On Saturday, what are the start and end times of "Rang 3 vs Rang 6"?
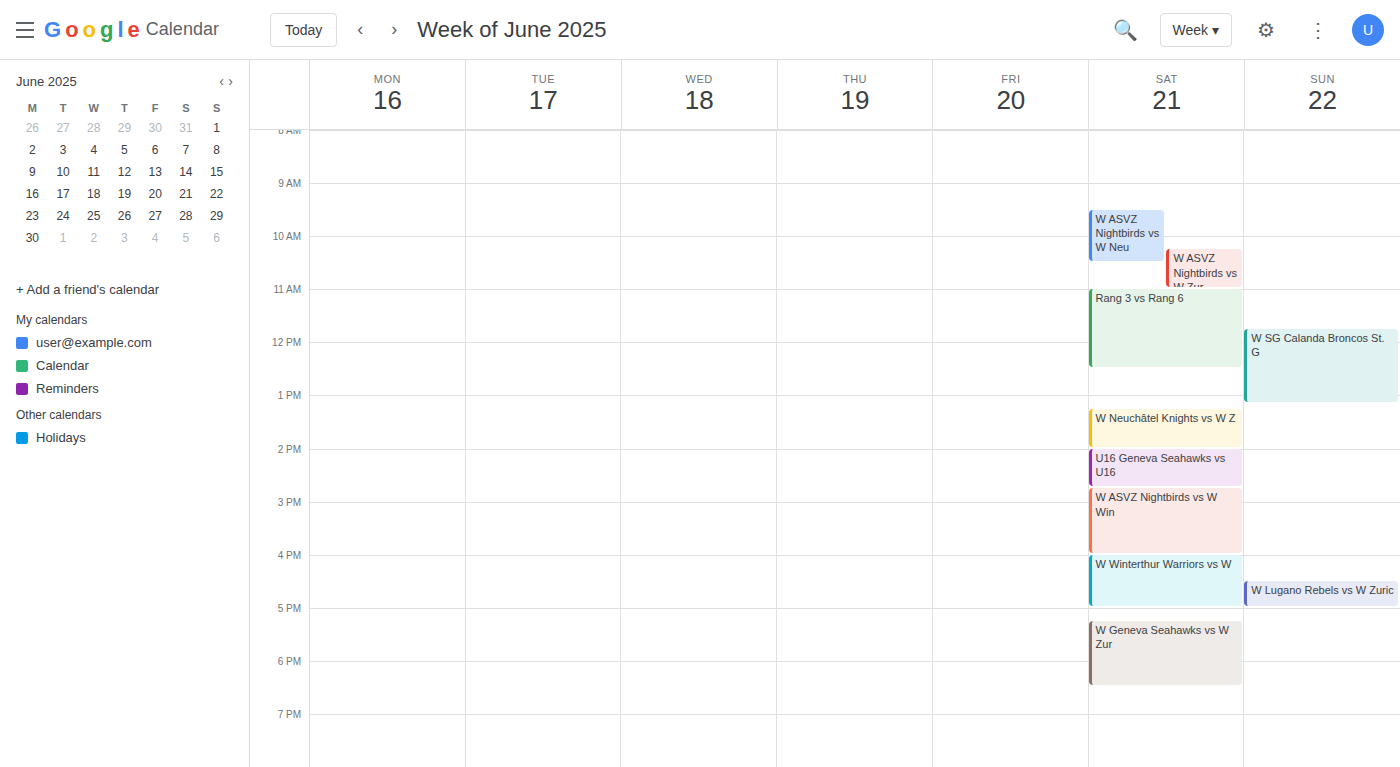
11:00 AM to 12:30 PM